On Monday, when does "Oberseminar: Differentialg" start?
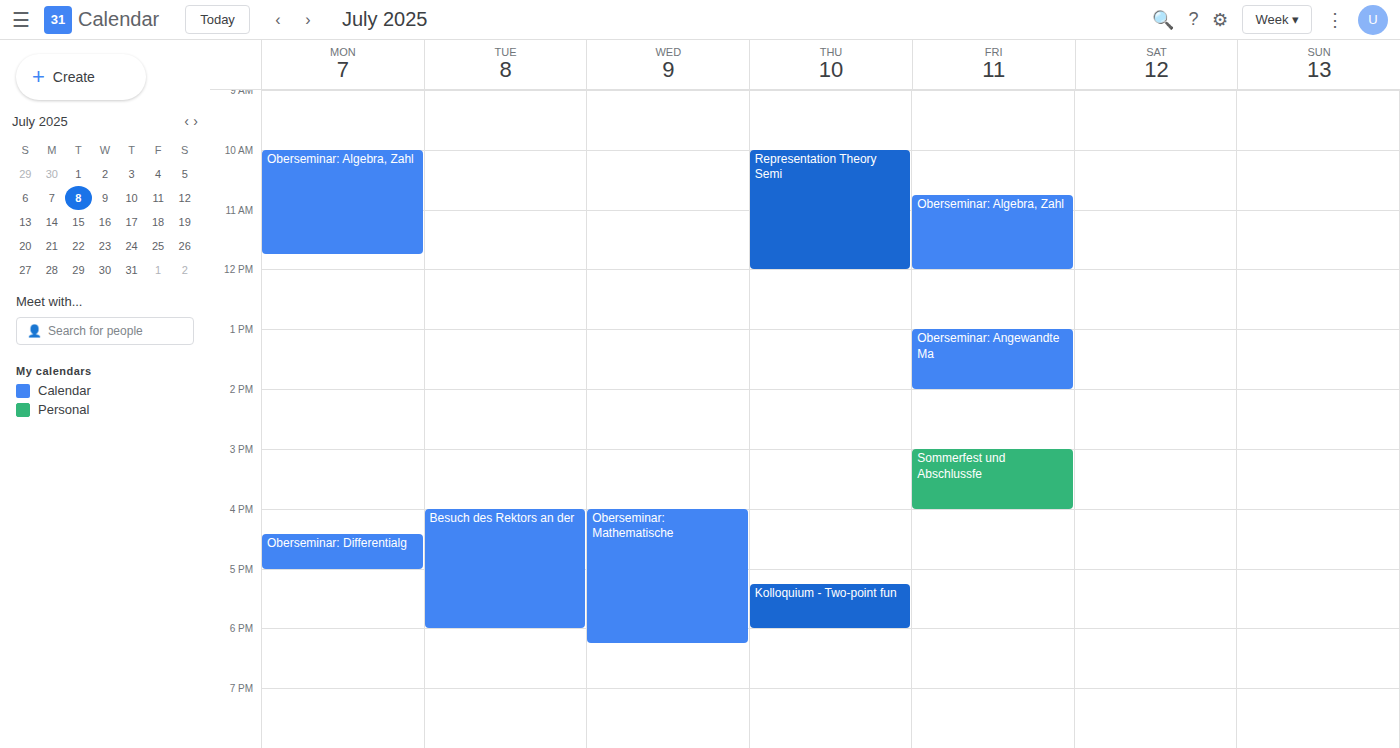
4:25 PM